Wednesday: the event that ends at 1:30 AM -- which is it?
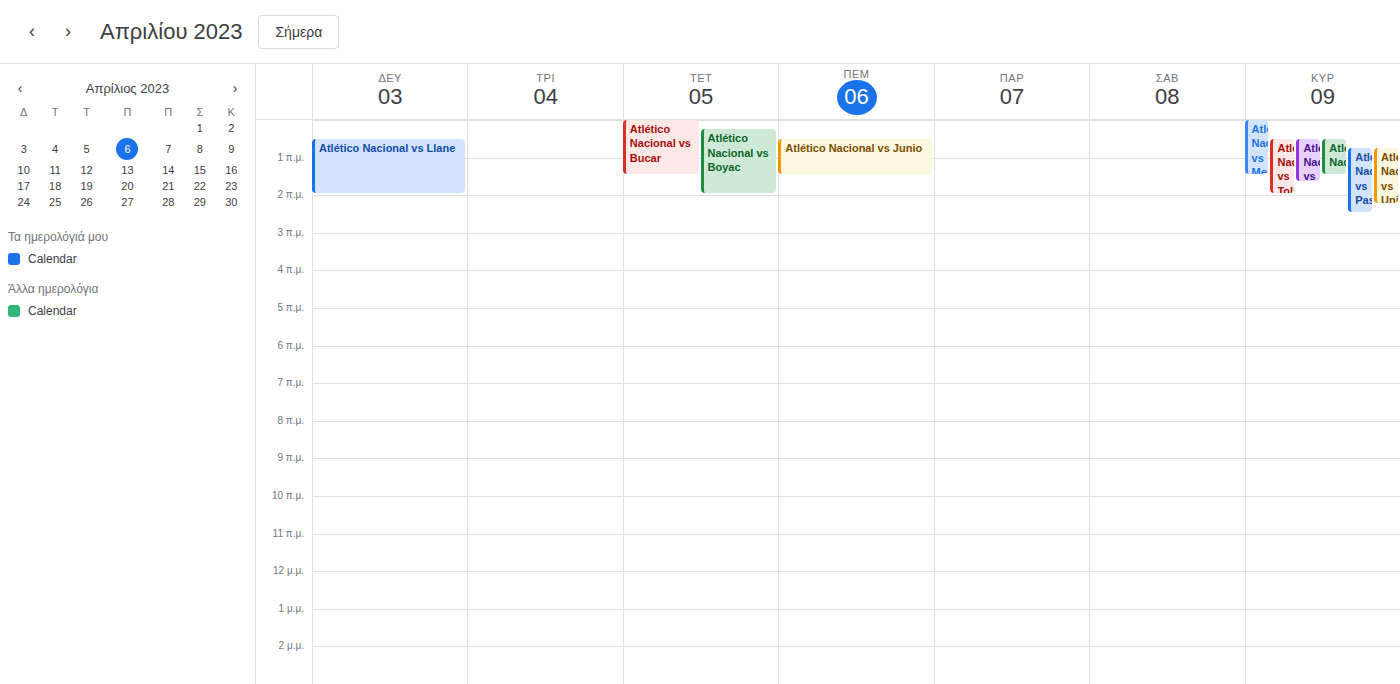
"Atlético Nacional vs Bucar"